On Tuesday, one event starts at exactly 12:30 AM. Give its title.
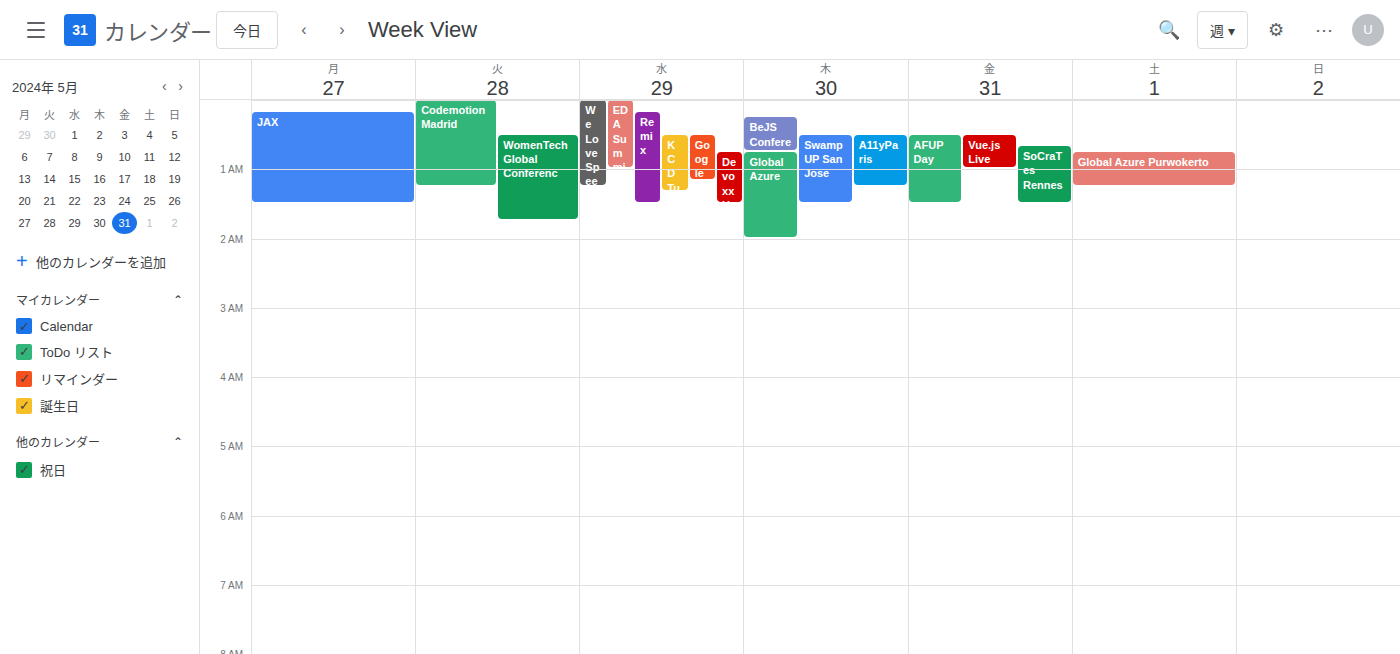
"WomenTech Global Conferenc"